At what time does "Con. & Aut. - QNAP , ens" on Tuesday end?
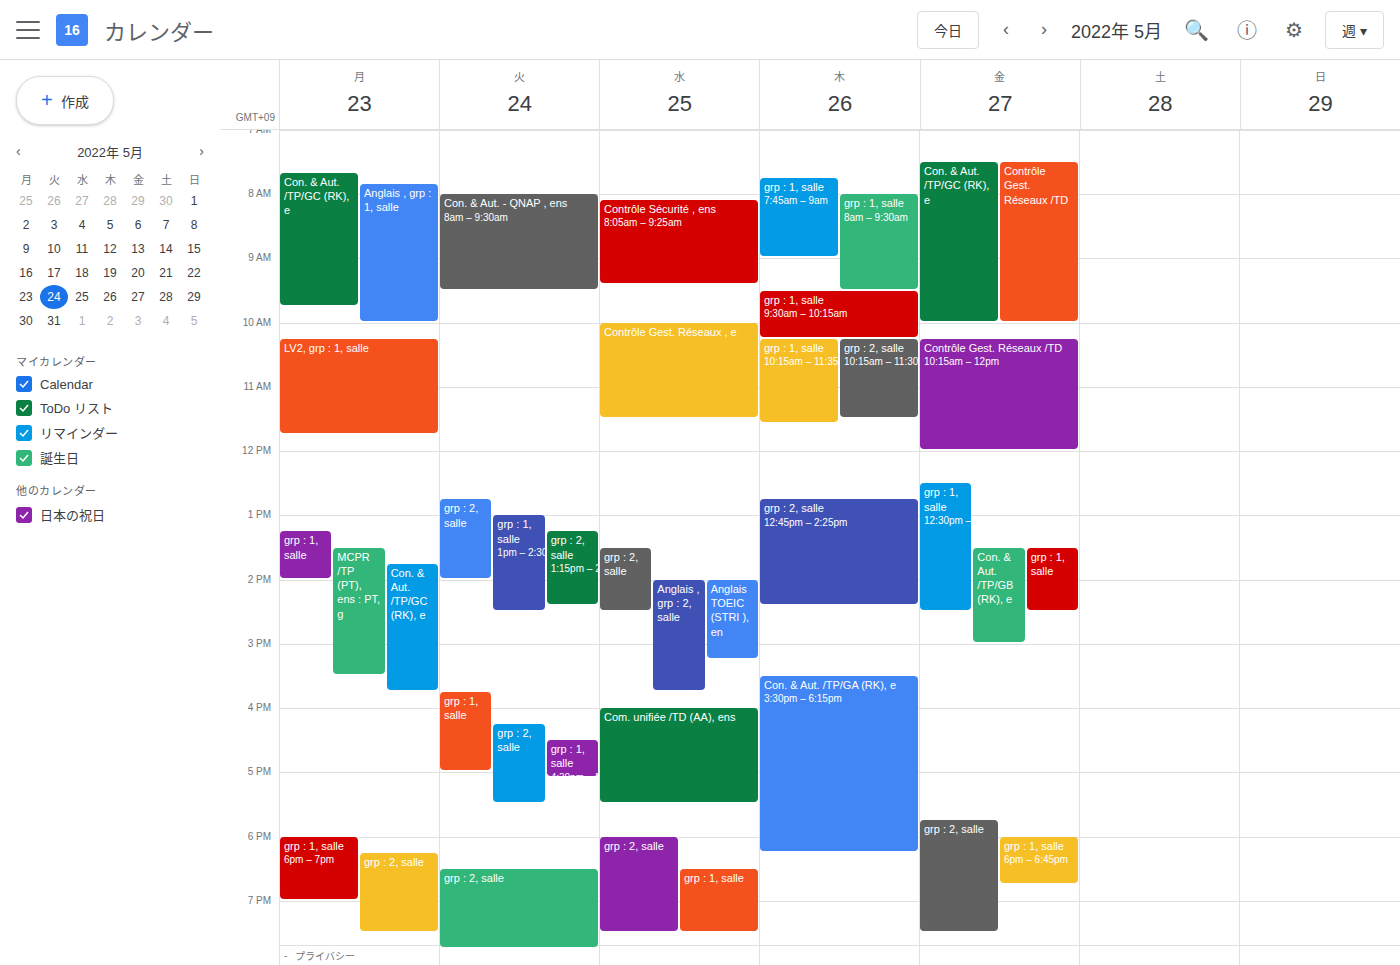
9:30 AM